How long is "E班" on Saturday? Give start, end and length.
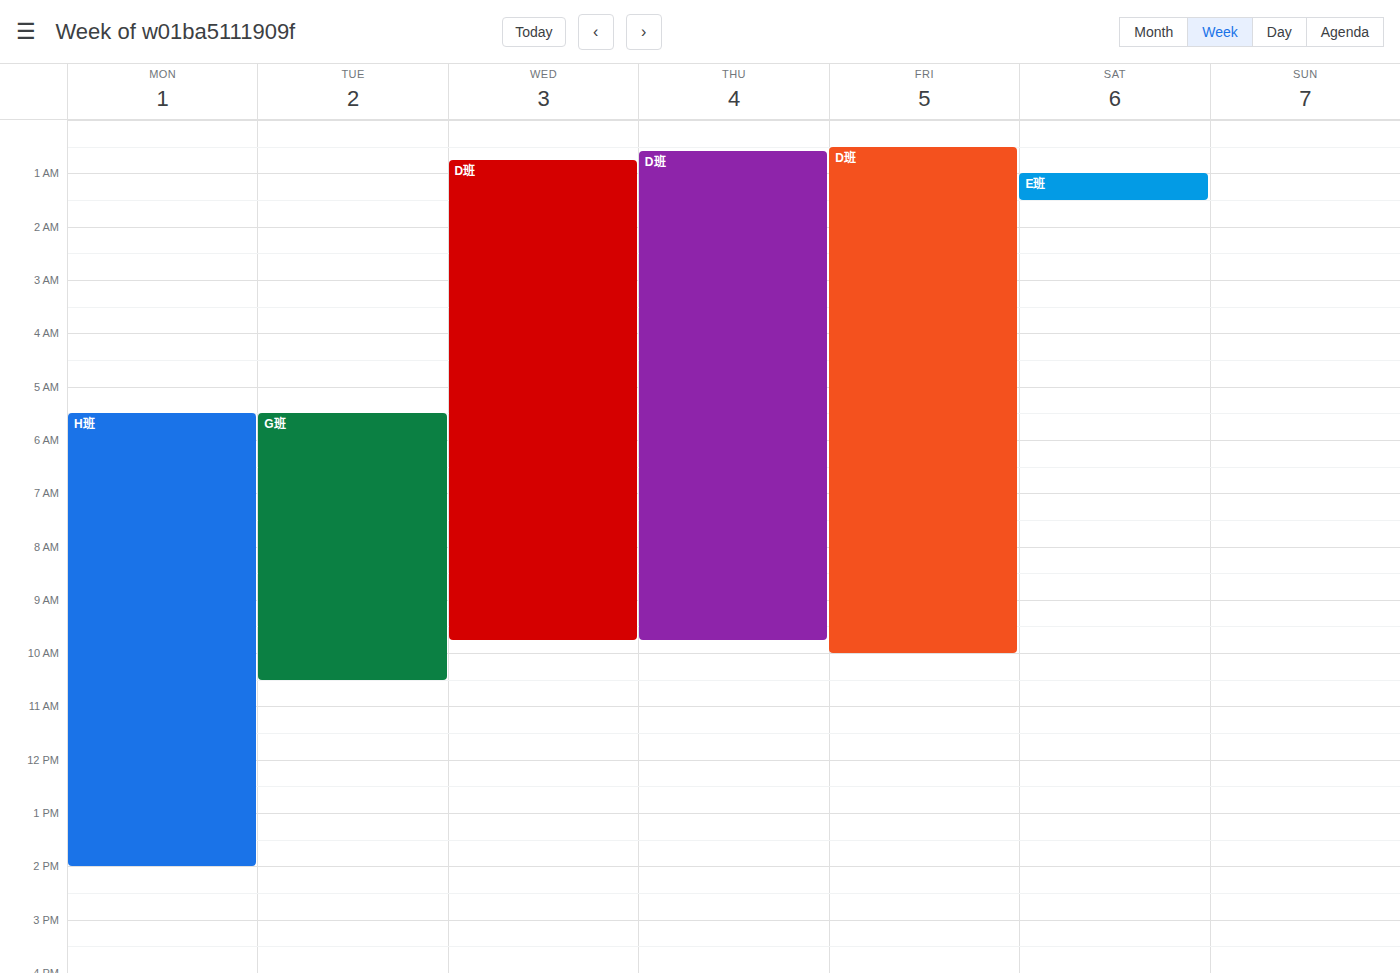
1:00 AM to 1:30 AM, 30 minutes